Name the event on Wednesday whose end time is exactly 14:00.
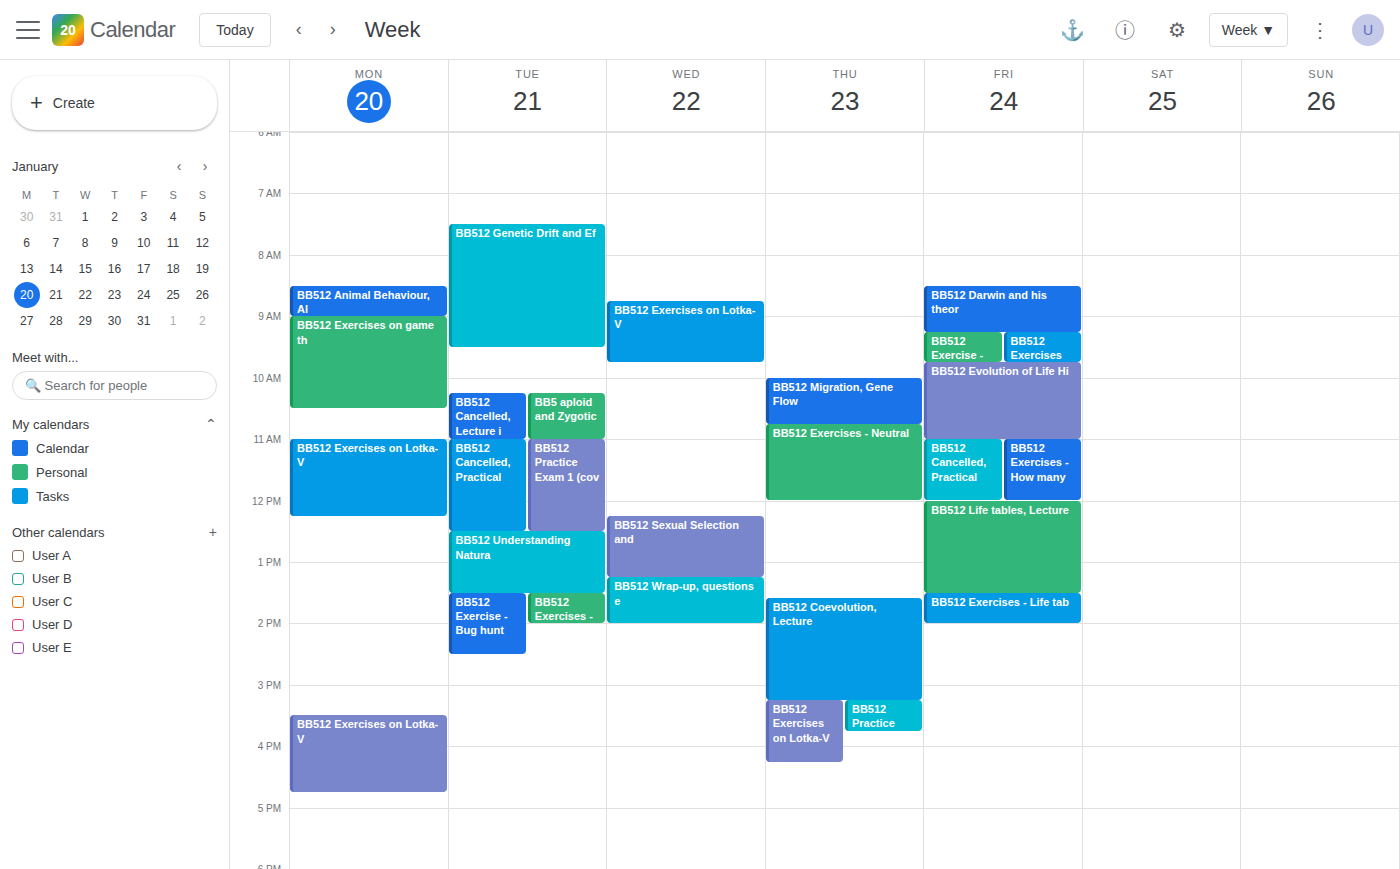
"BB512 Wrap-up, questions e"